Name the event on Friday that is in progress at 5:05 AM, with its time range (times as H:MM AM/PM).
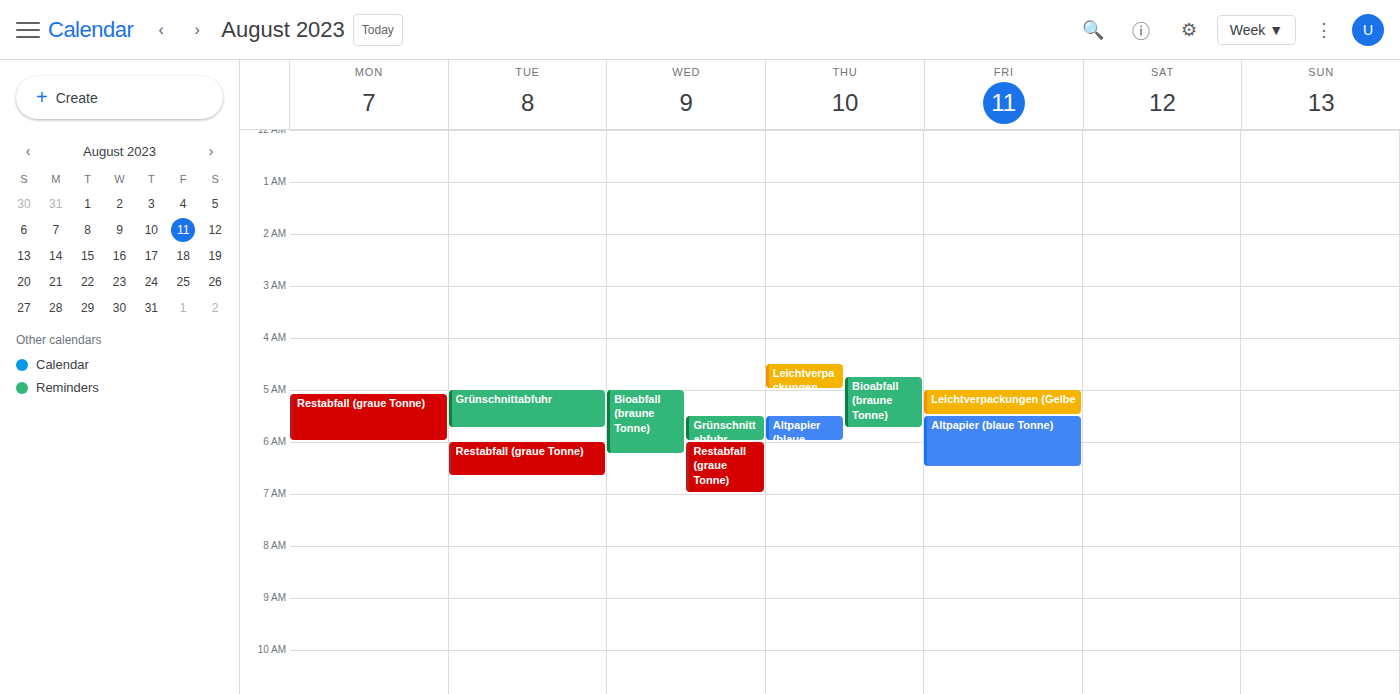
"Leichtverpackungen (Gelbe", 5:00 AM to 5:30 AM